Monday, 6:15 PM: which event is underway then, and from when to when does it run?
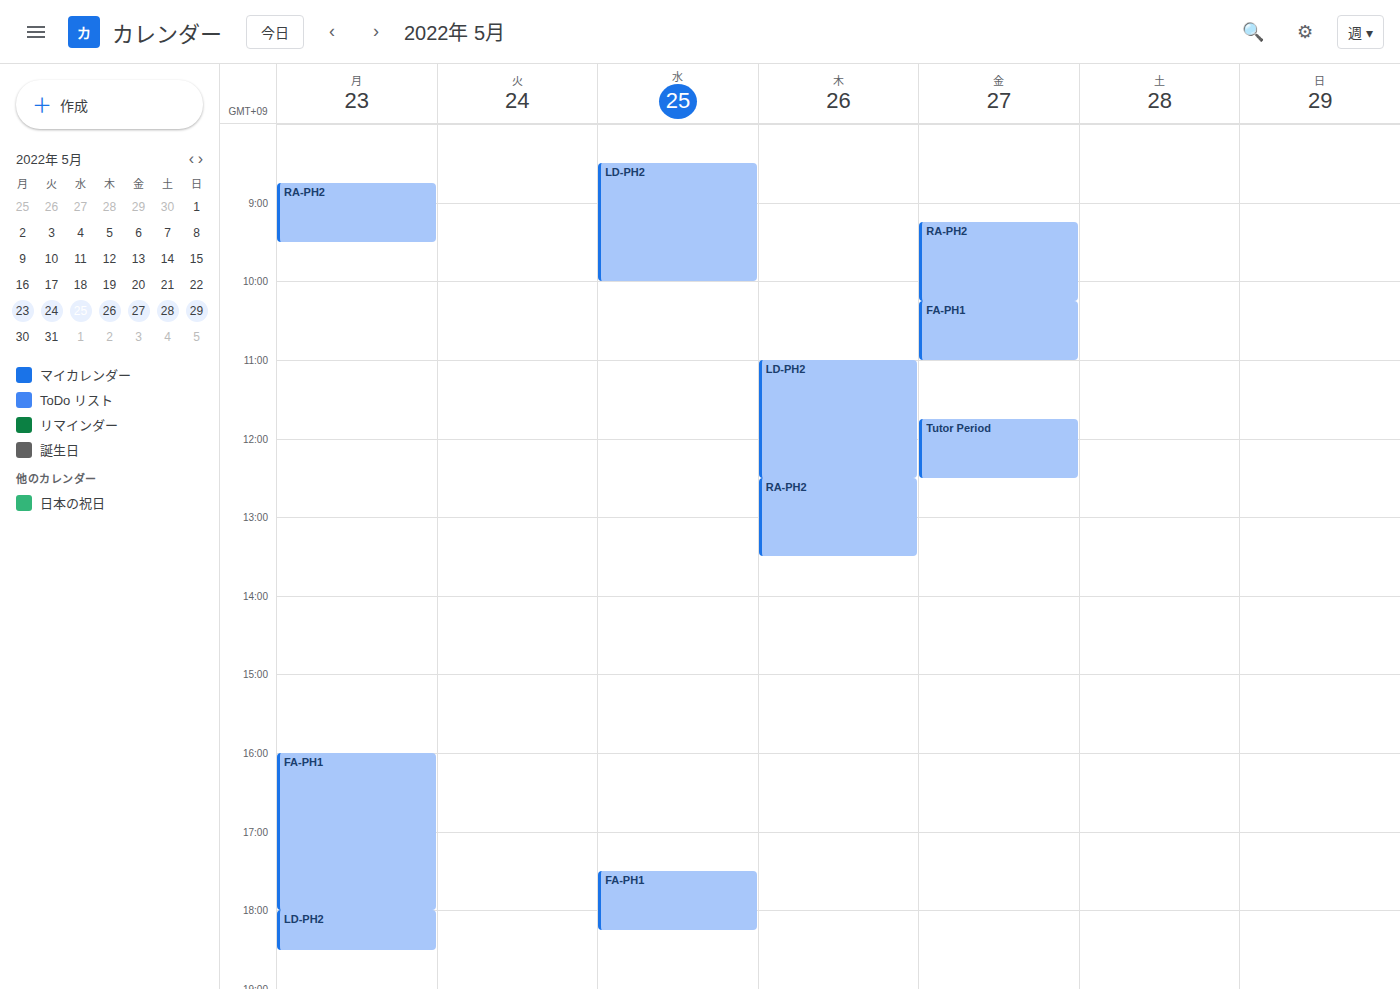
"LD-PH2", 6:00 PM to 6:30 PM